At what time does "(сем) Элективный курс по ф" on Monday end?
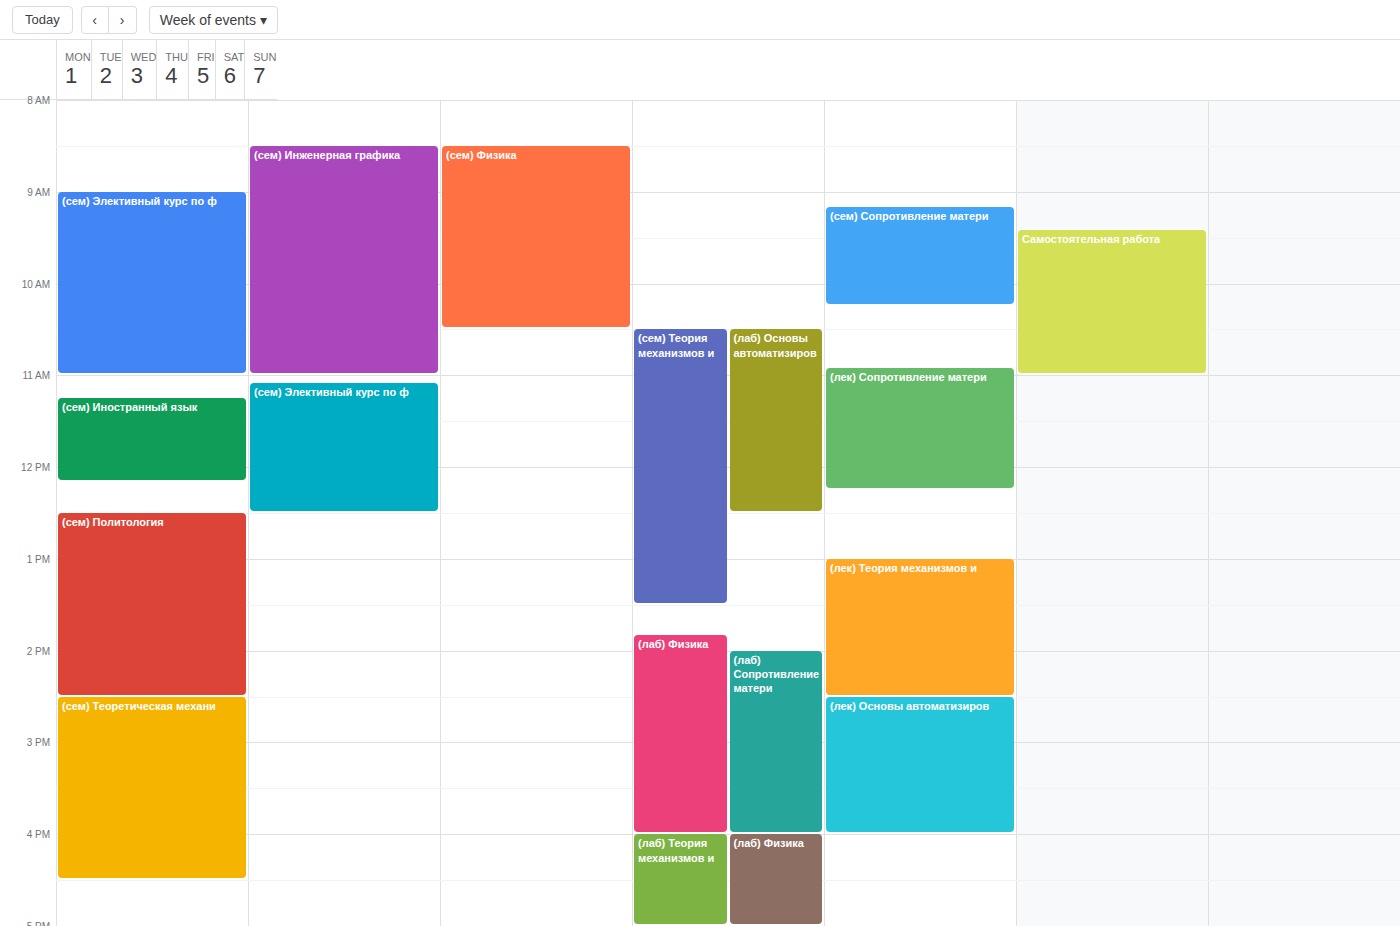
11:00